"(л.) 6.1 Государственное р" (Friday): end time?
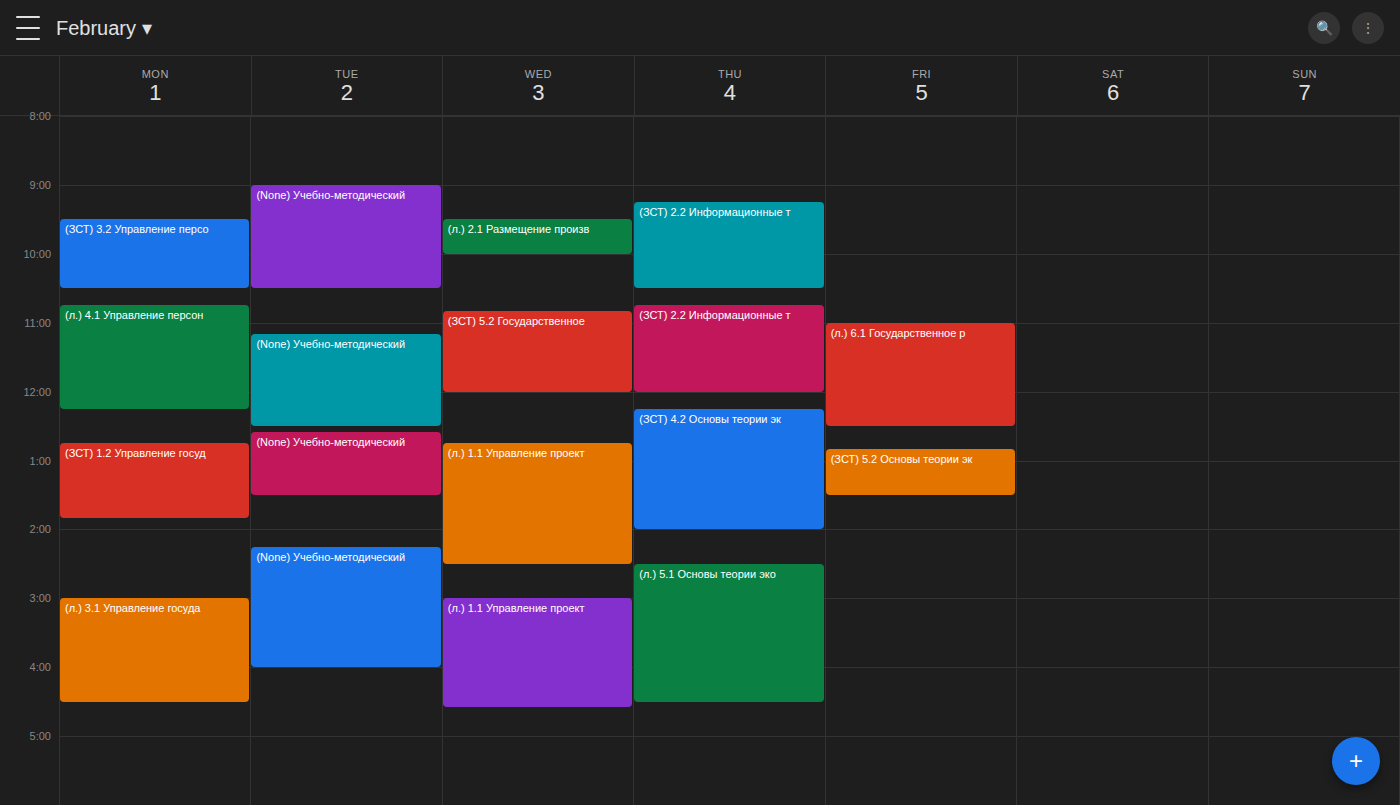
12:30 PM